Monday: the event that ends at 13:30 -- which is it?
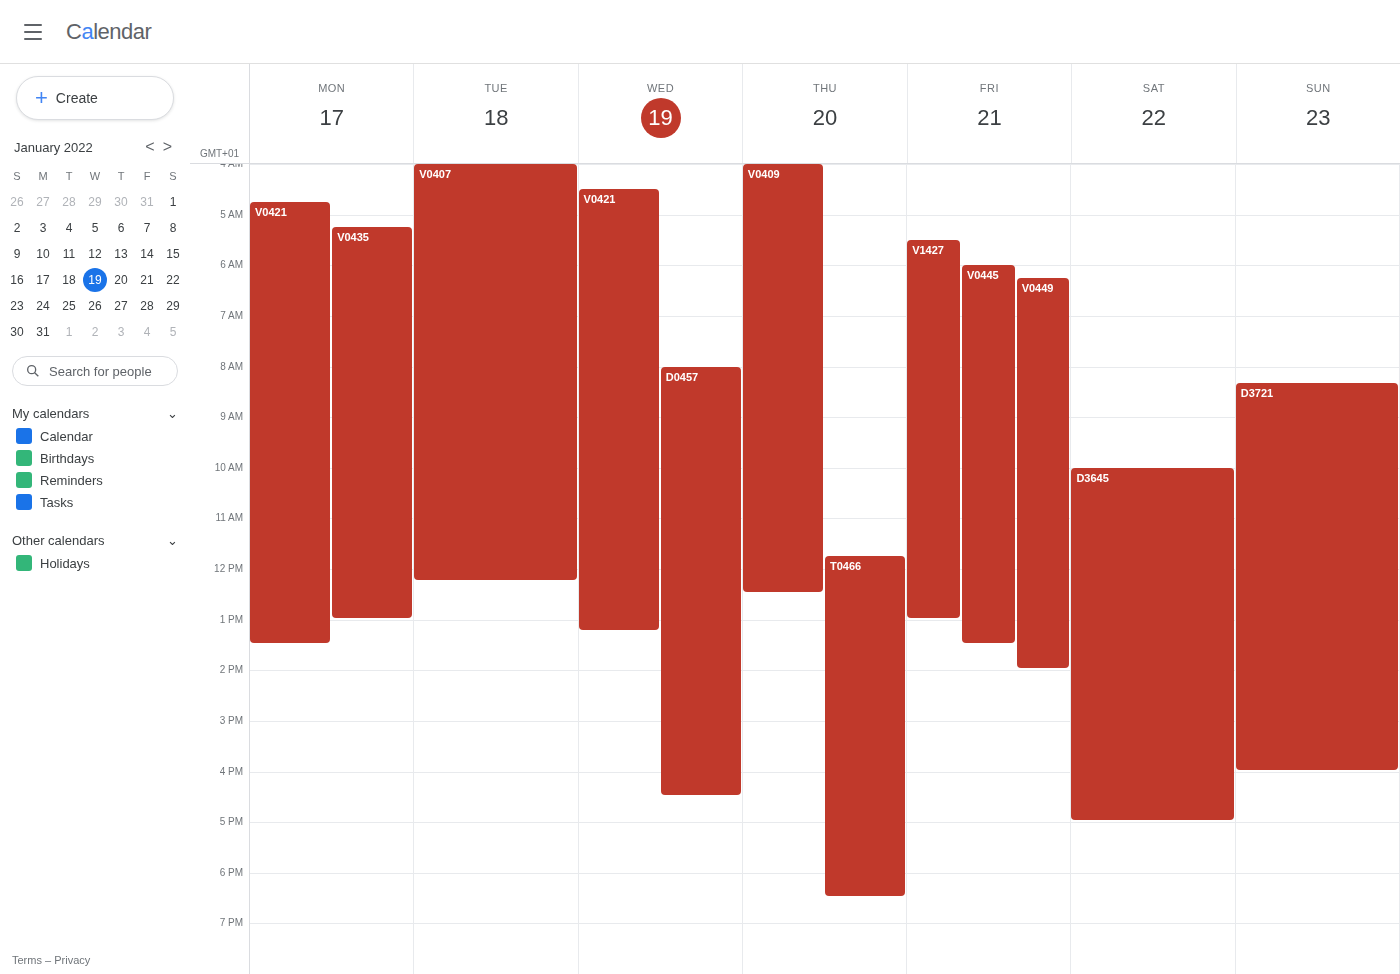
"V0421"